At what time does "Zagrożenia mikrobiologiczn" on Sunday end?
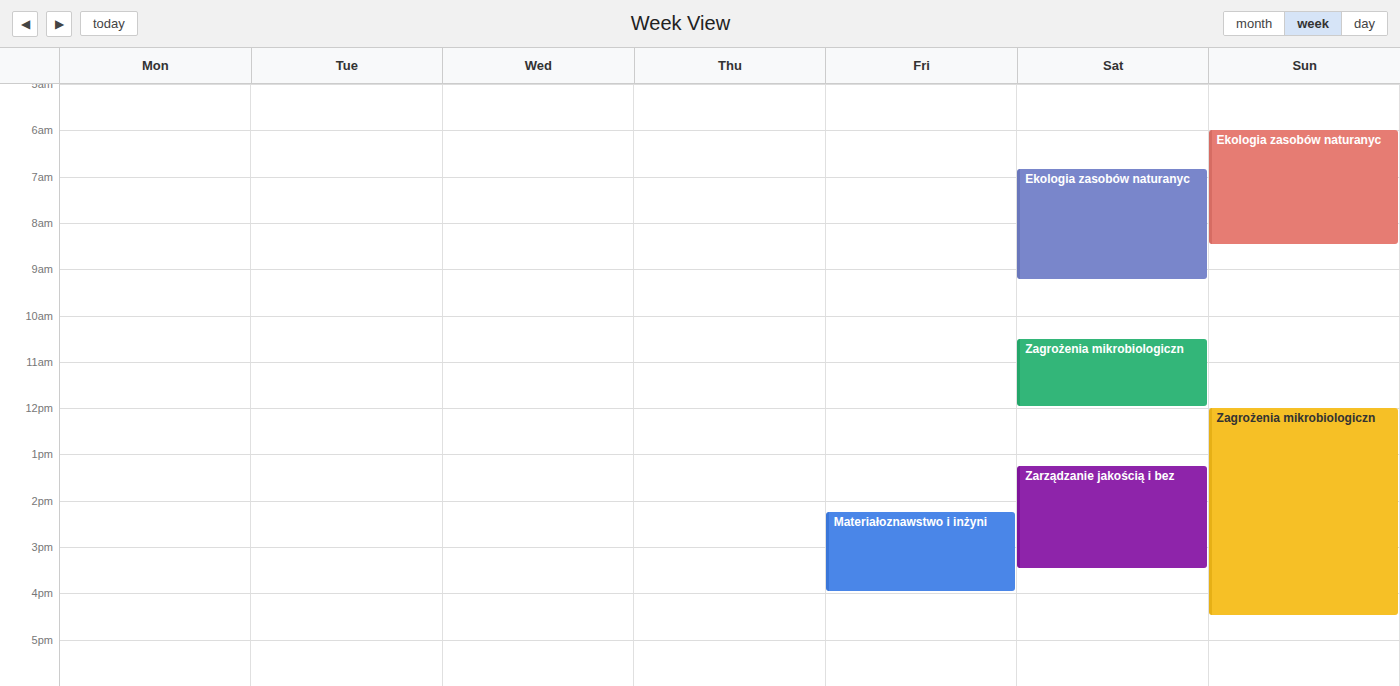
4:30 PM